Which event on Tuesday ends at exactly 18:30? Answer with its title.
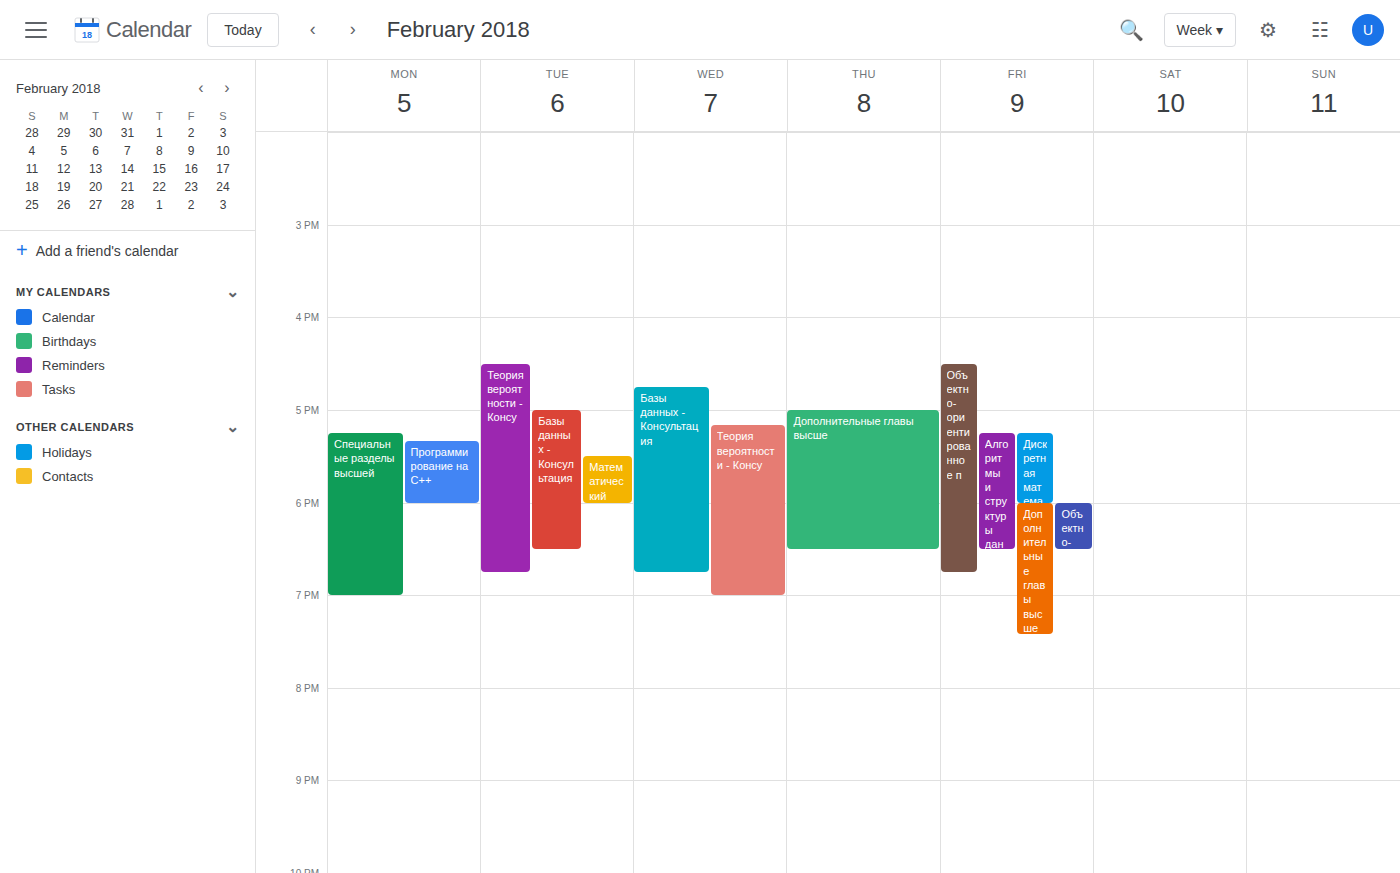
"Базы данных - Консультация"